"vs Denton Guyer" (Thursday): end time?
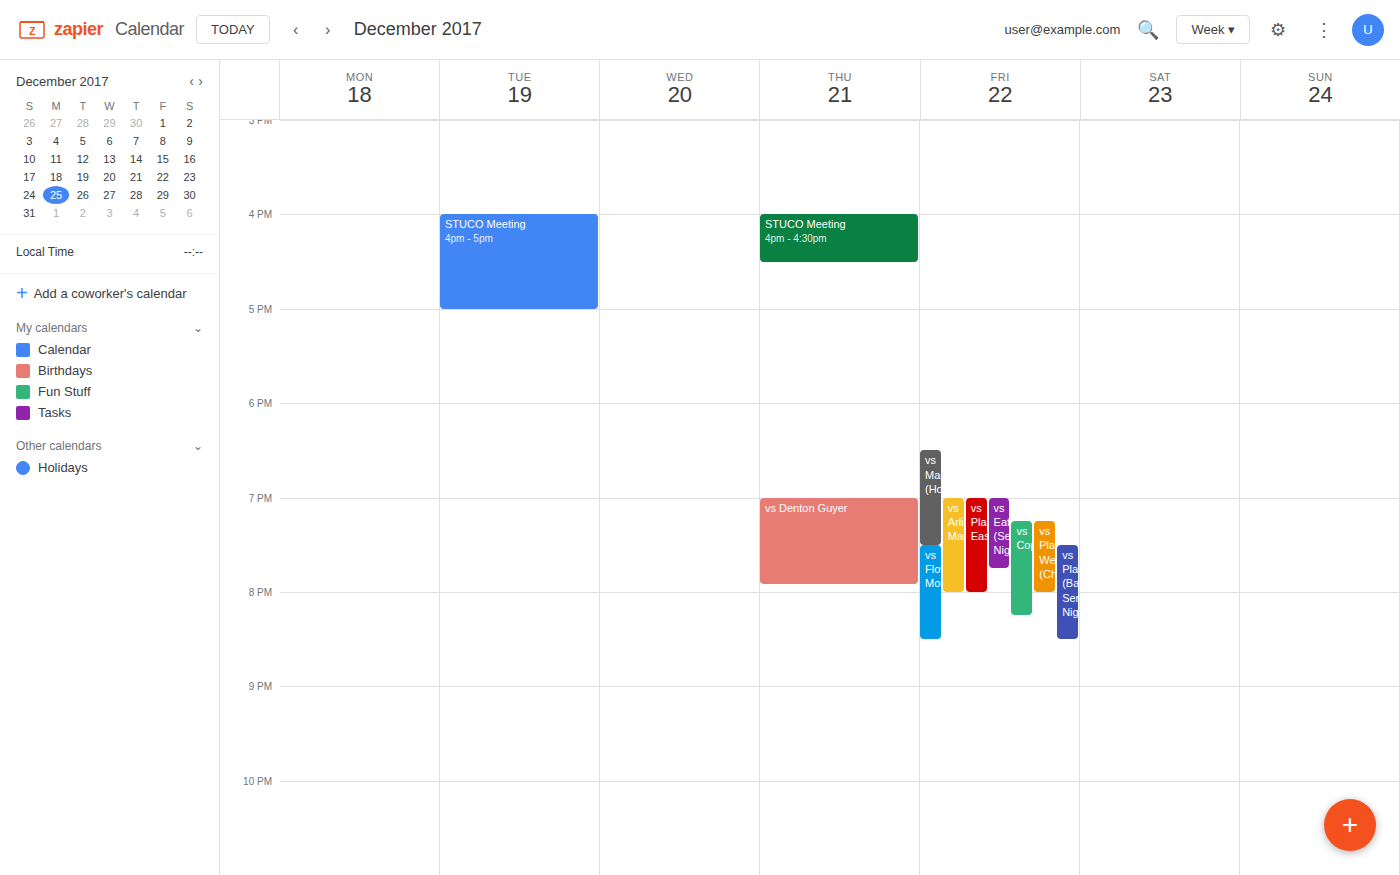
7:55 PM